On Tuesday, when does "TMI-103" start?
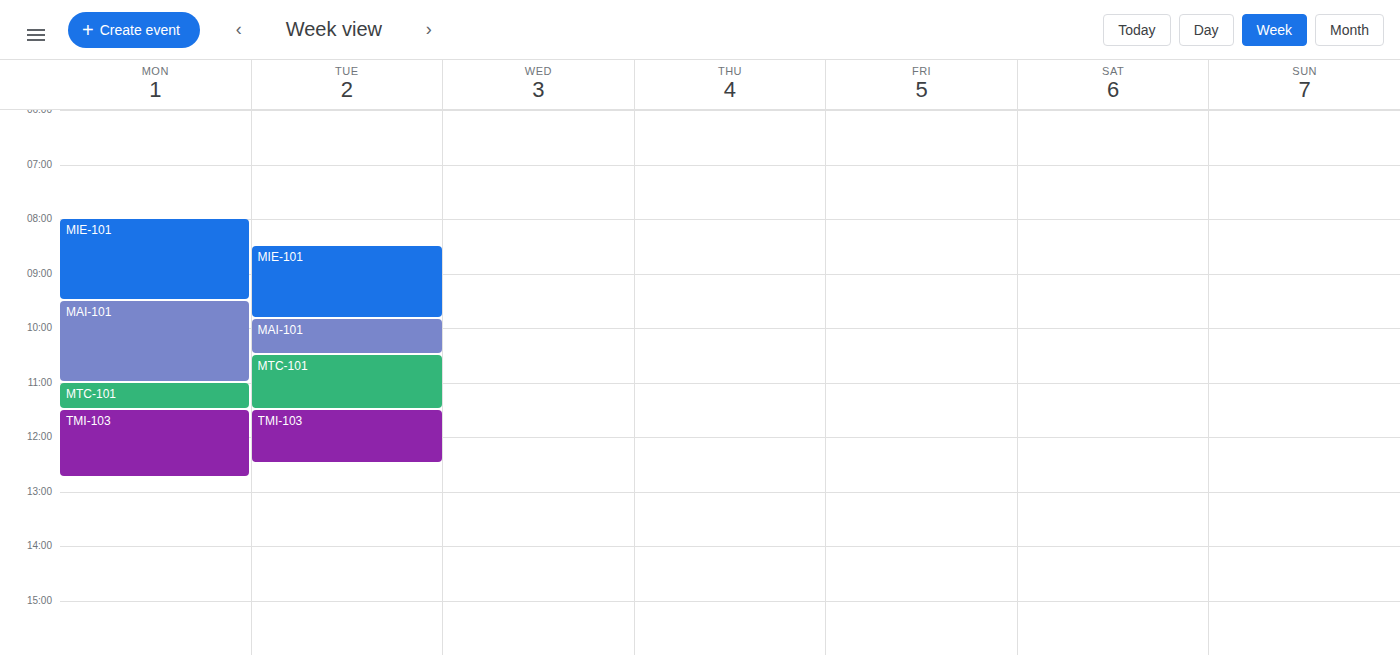
11:30 AM